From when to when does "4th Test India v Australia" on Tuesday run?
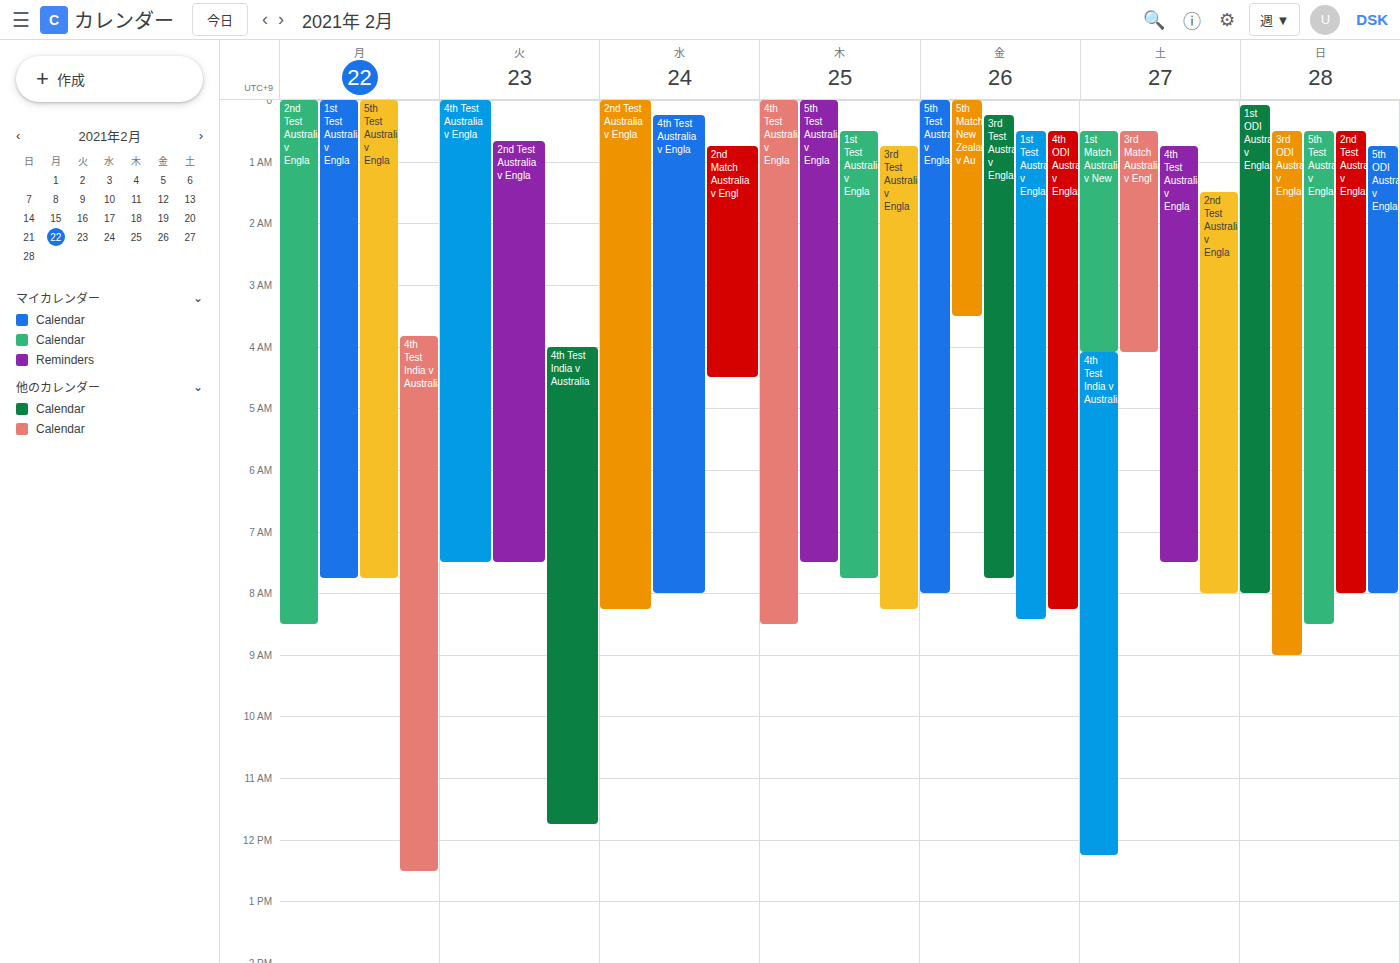
4:00 AM to 11:45 AM